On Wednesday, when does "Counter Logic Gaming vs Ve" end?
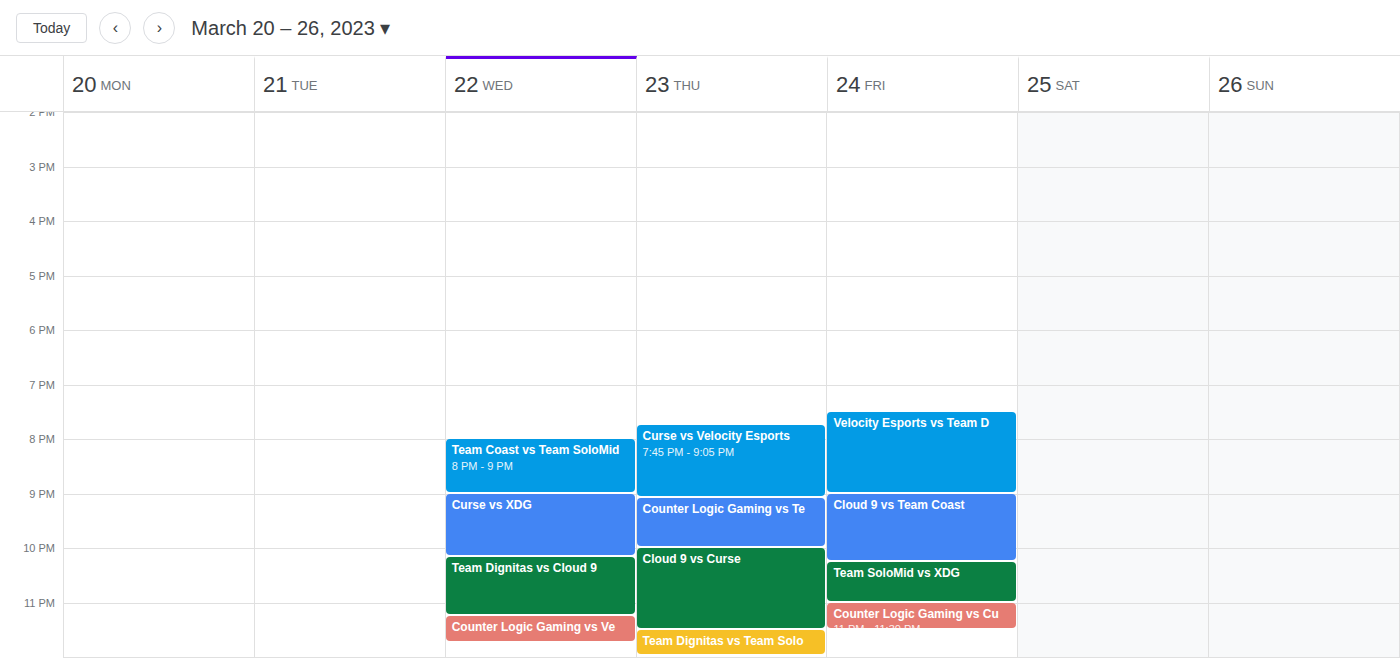
11:45 PM